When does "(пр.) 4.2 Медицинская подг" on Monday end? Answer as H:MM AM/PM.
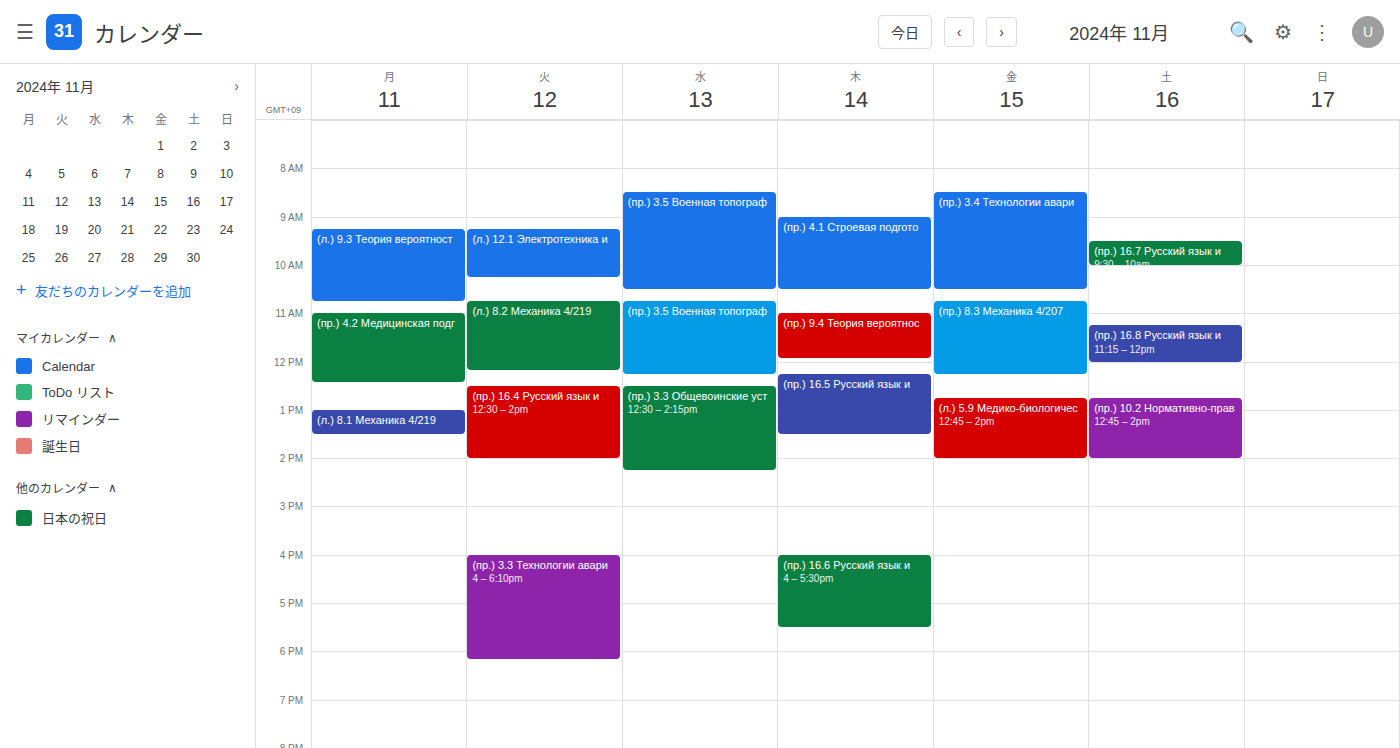
12:25 PM